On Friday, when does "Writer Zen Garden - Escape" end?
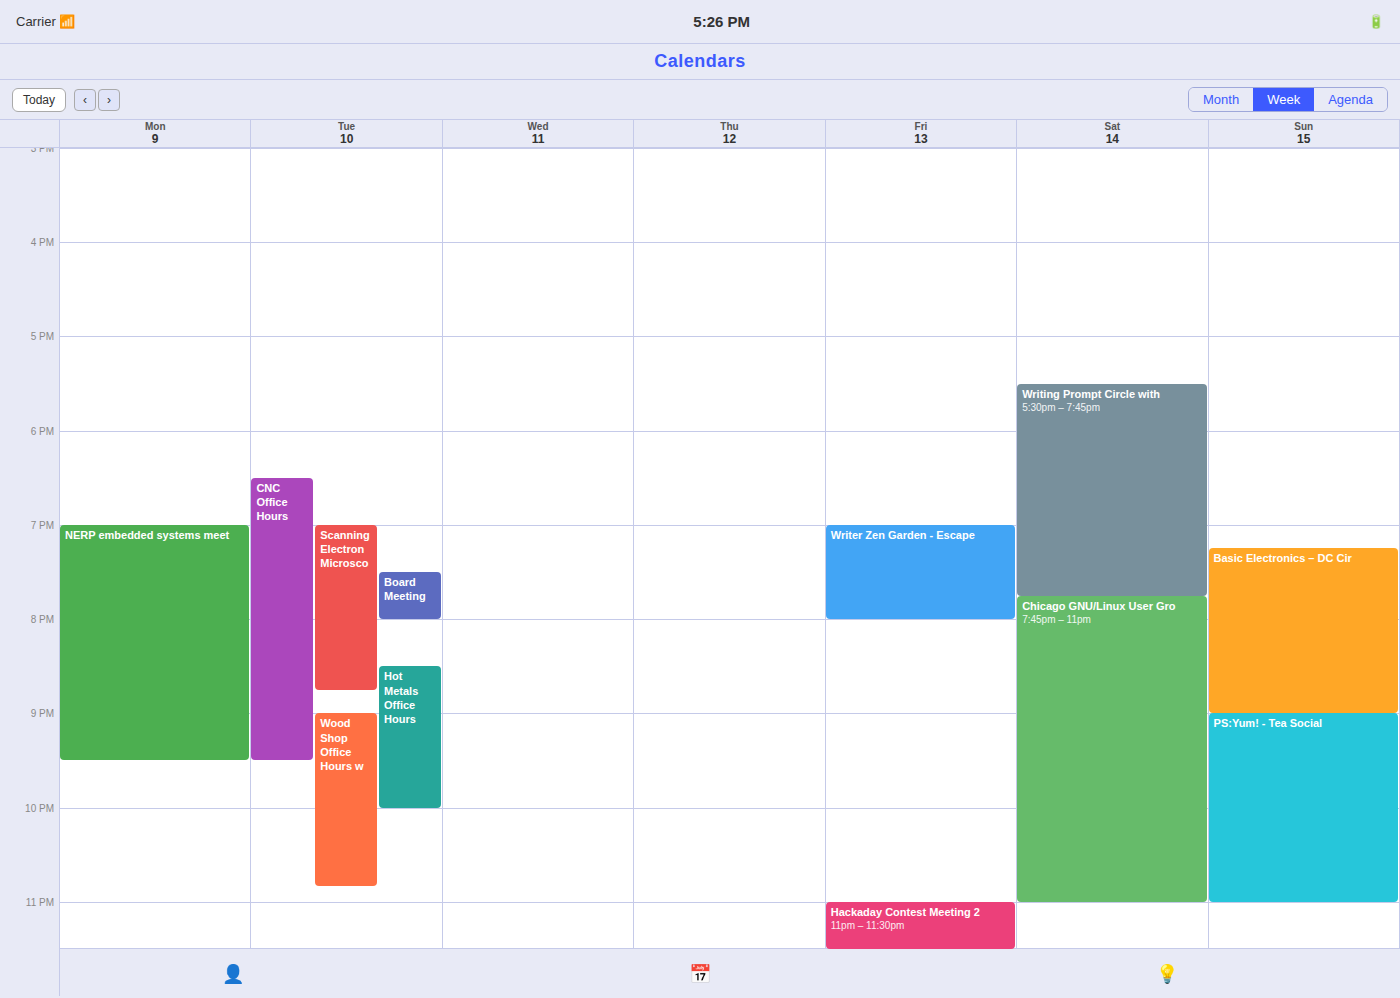
8:00 PM